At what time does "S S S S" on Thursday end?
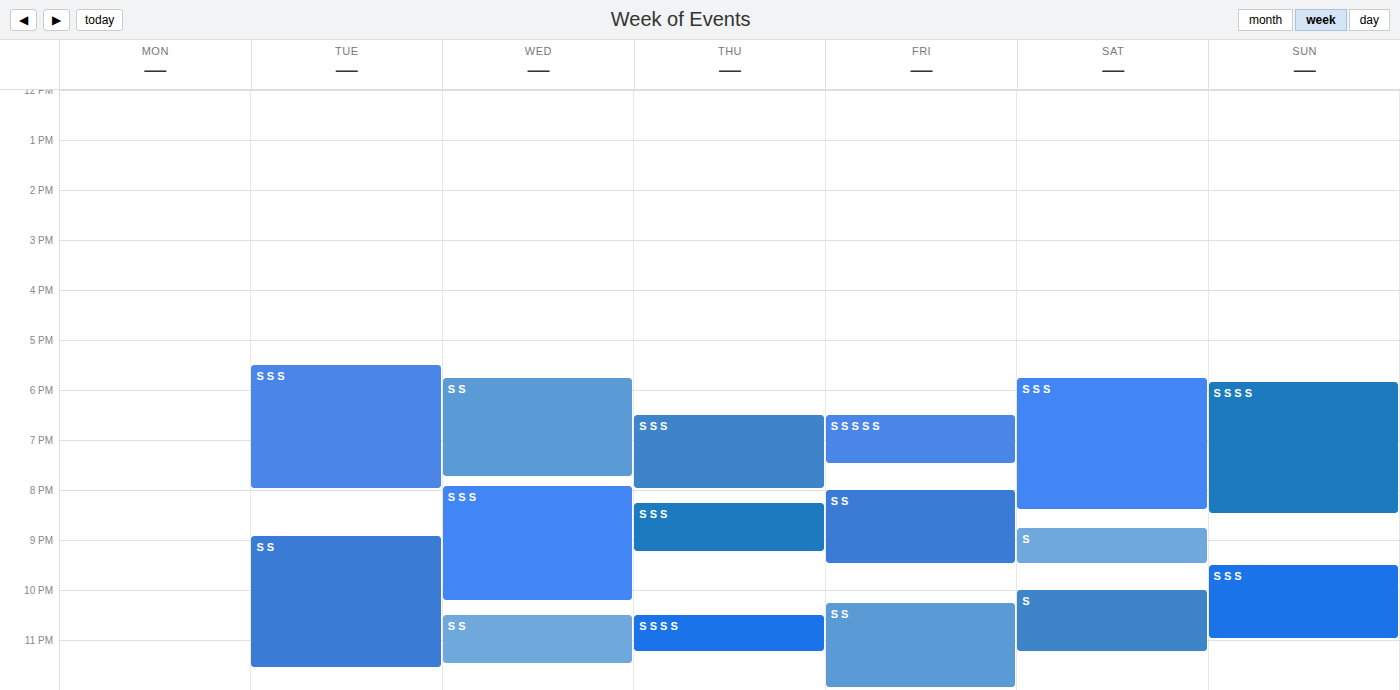
11:15 PM